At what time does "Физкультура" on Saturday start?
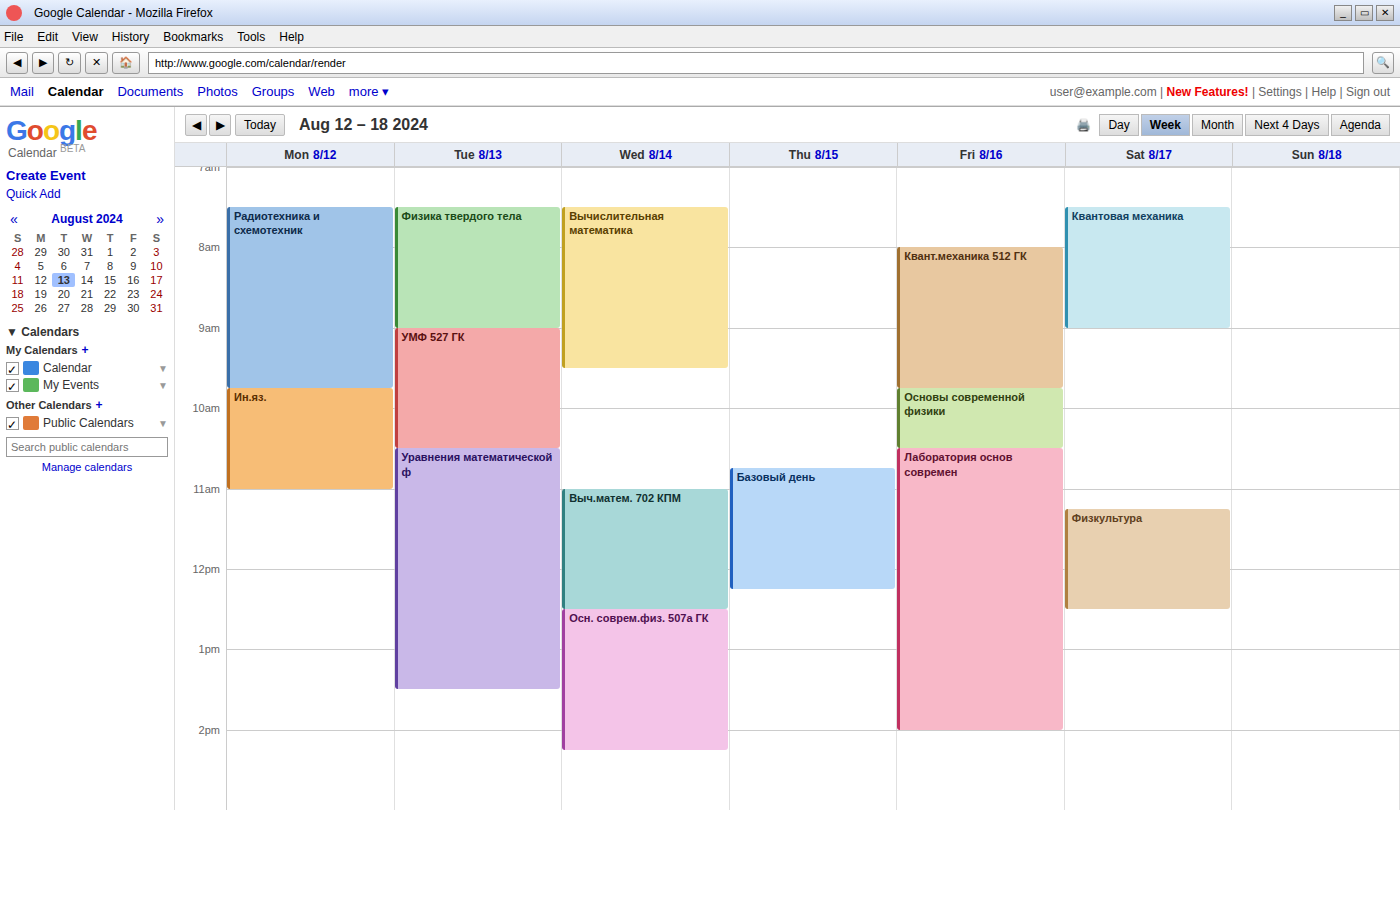
11:15